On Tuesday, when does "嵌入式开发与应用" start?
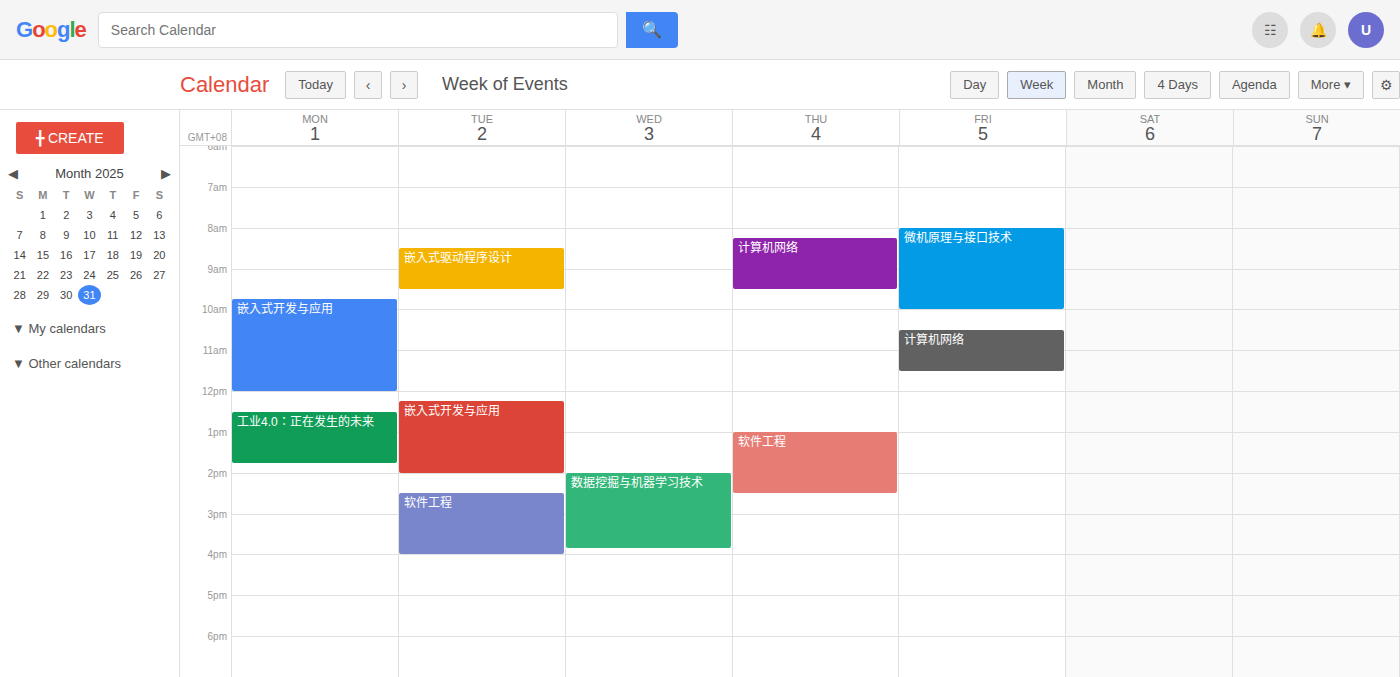
12:15 PM